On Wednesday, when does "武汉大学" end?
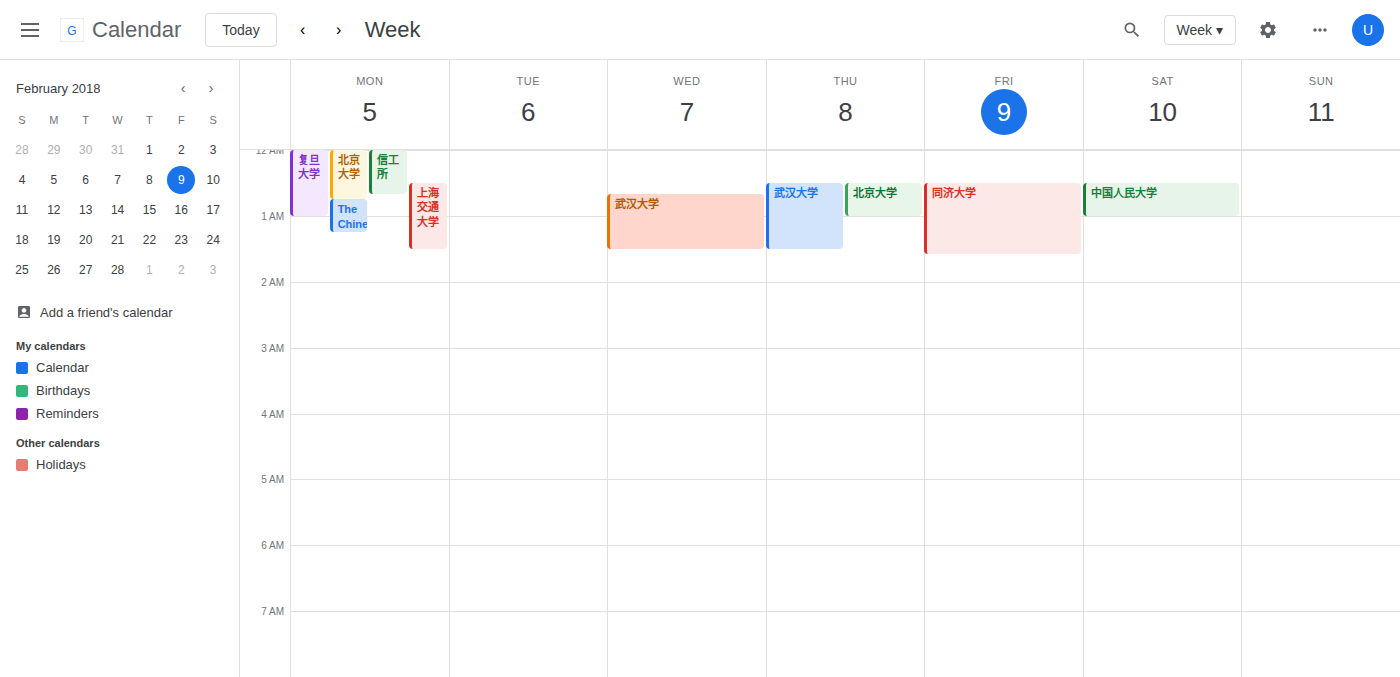
1:30 AM